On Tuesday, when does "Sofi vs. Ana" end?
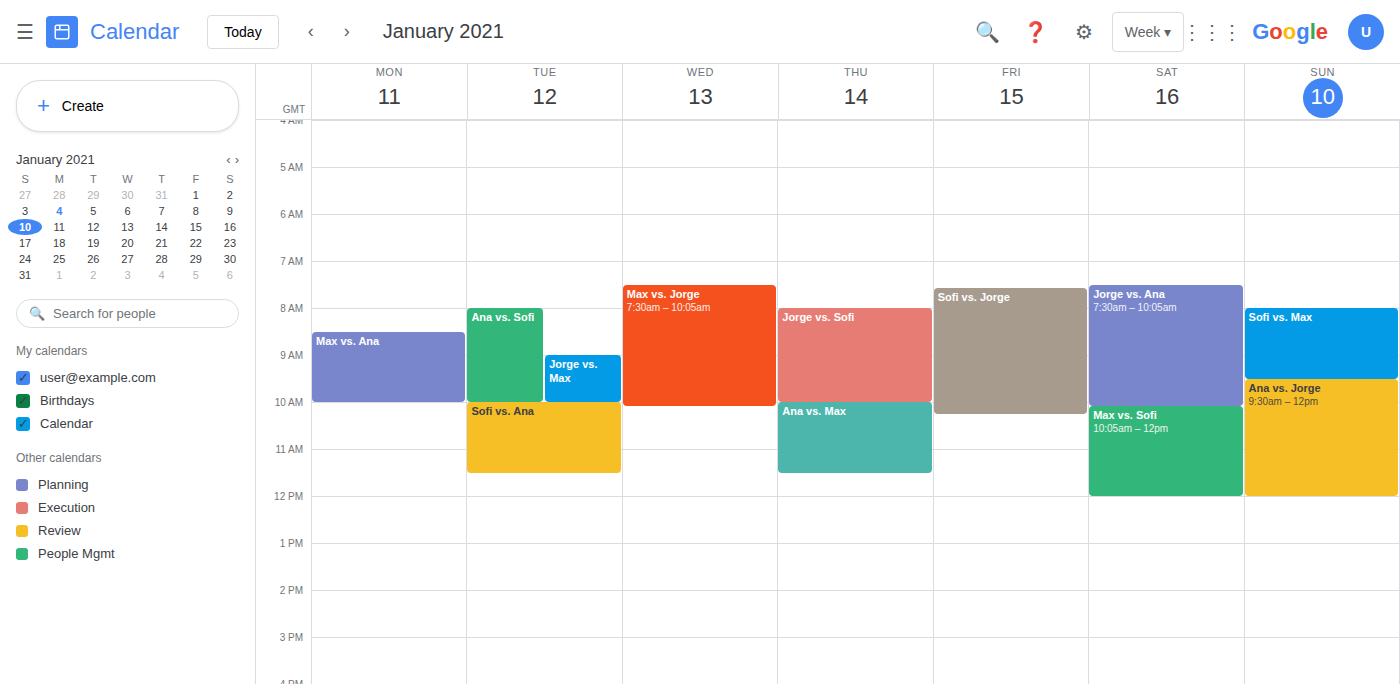
11:30 AM